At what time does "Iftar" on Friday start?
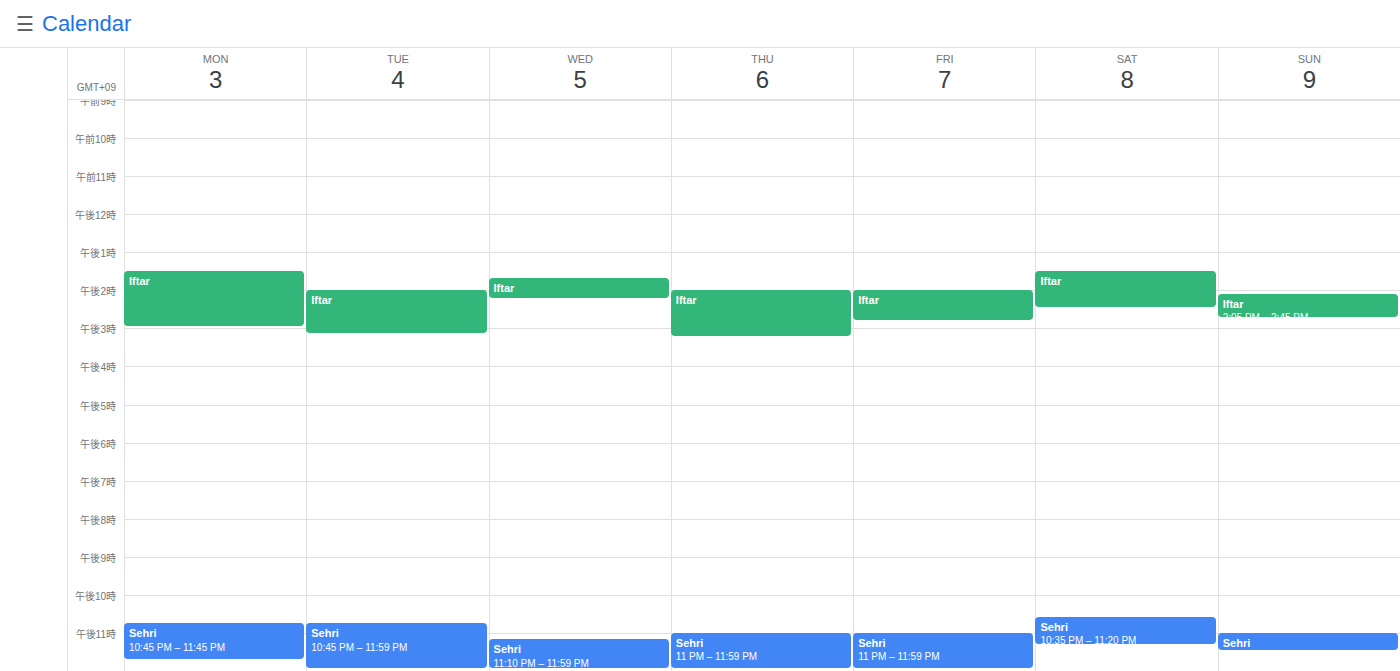
2:00 PM